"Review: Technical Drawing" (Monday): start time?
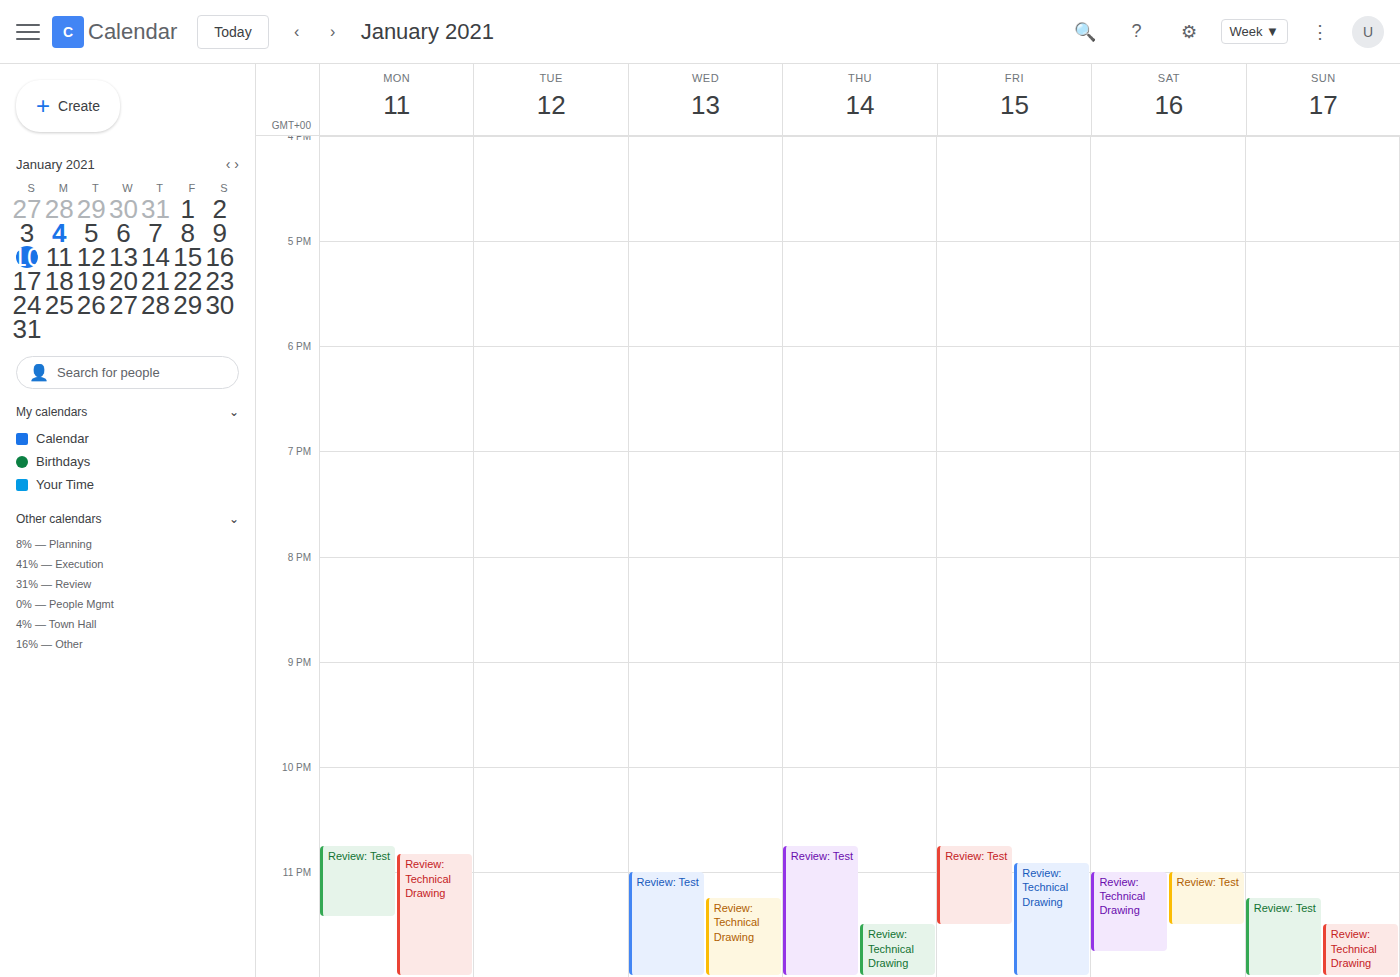
10:50 PM